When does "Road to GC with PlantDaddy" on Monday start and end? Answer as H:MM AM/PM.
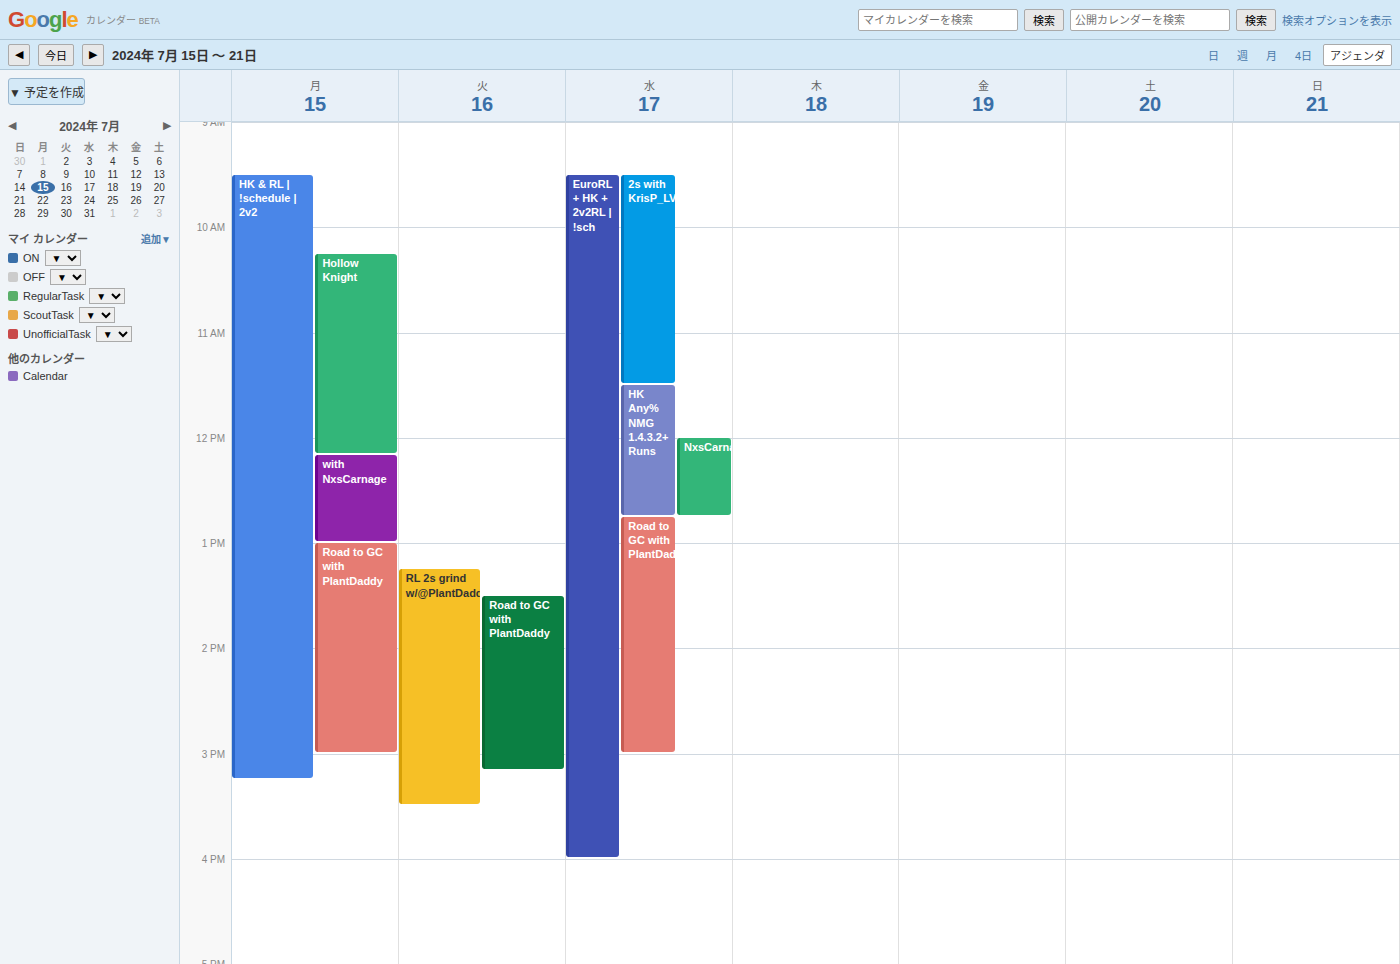
1:00 PM to 3:00 PM